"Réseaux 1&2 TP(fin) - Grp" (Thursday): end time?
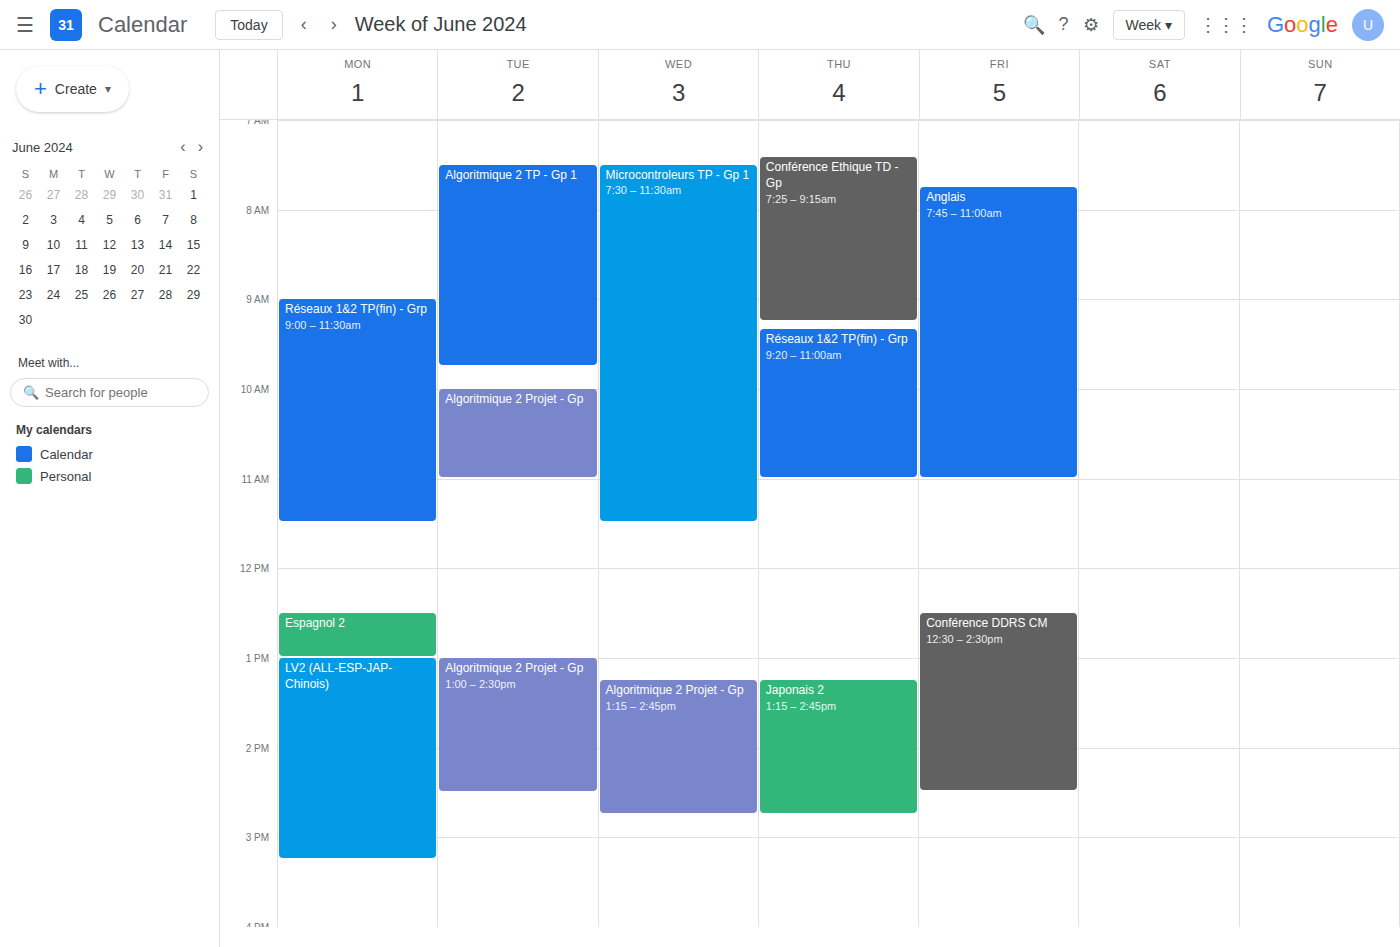
11:00 AM